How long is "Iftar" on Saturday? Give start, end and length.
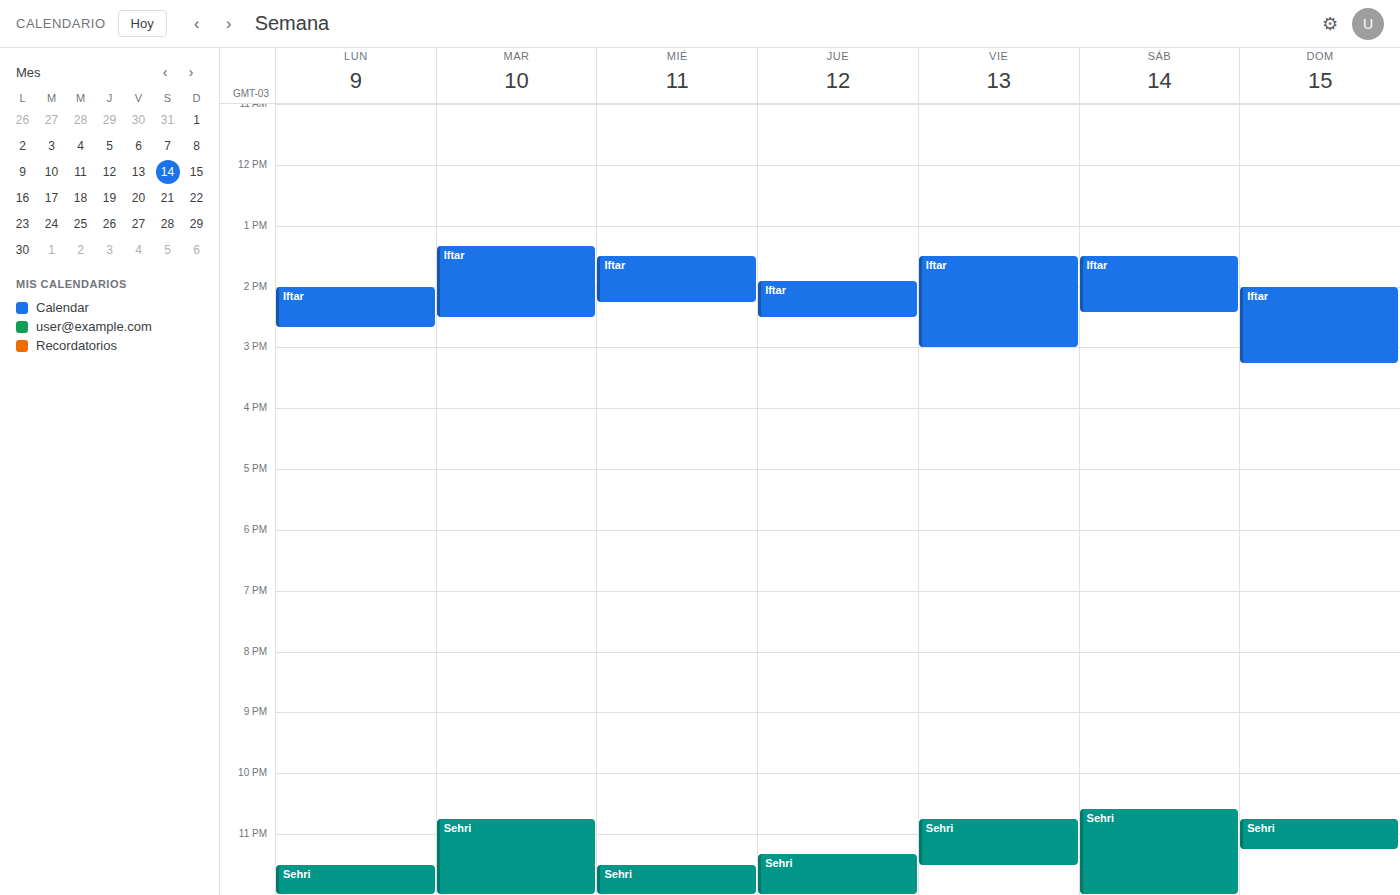
13:30 to 14:25, 55 minutes